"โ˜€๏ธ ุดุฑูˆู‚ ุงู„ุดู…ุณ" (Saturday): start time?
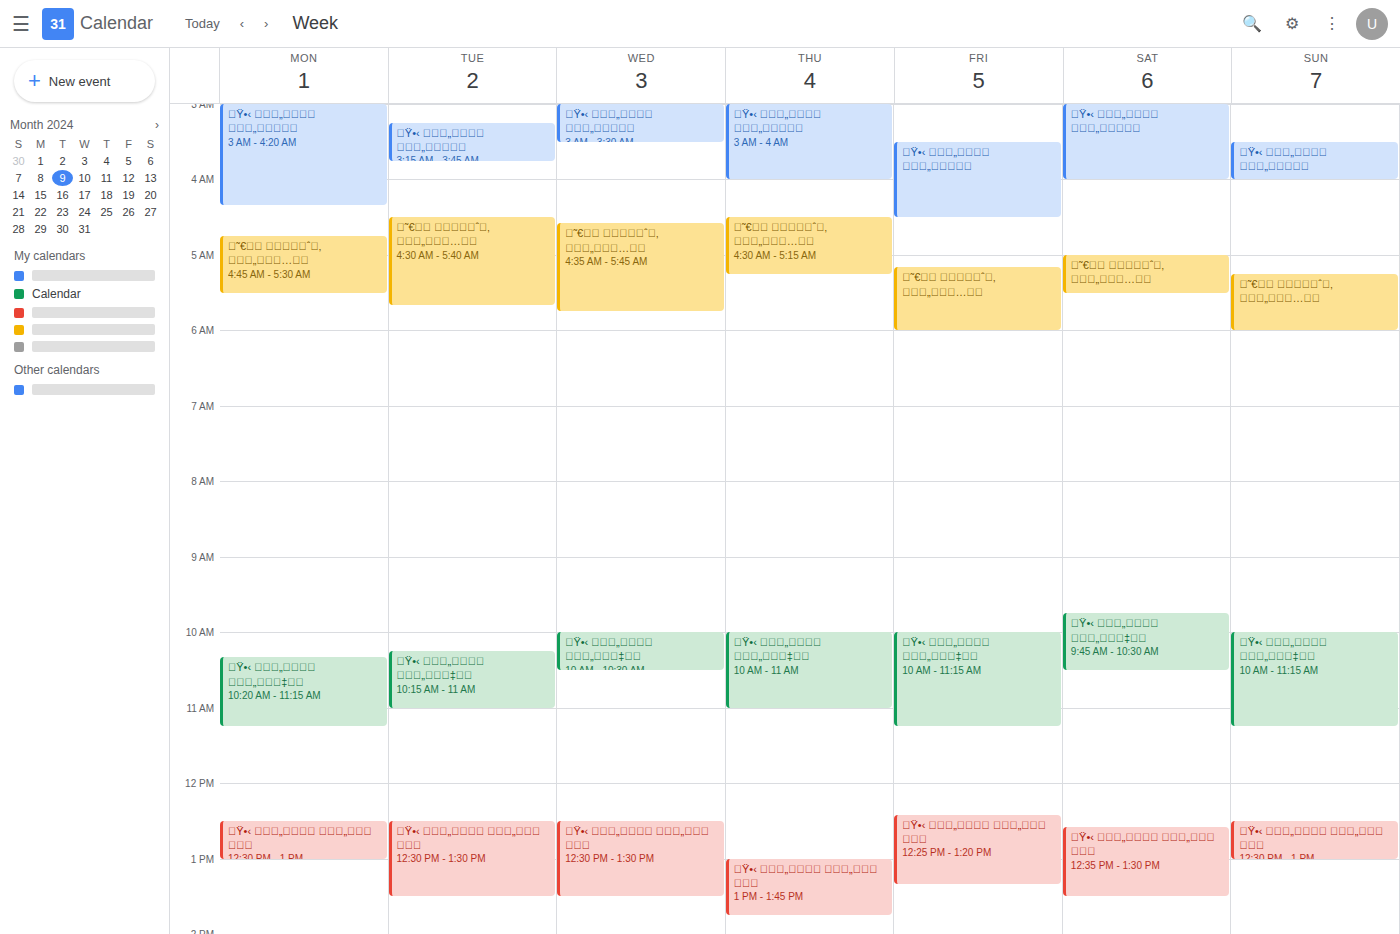
5:00 AM